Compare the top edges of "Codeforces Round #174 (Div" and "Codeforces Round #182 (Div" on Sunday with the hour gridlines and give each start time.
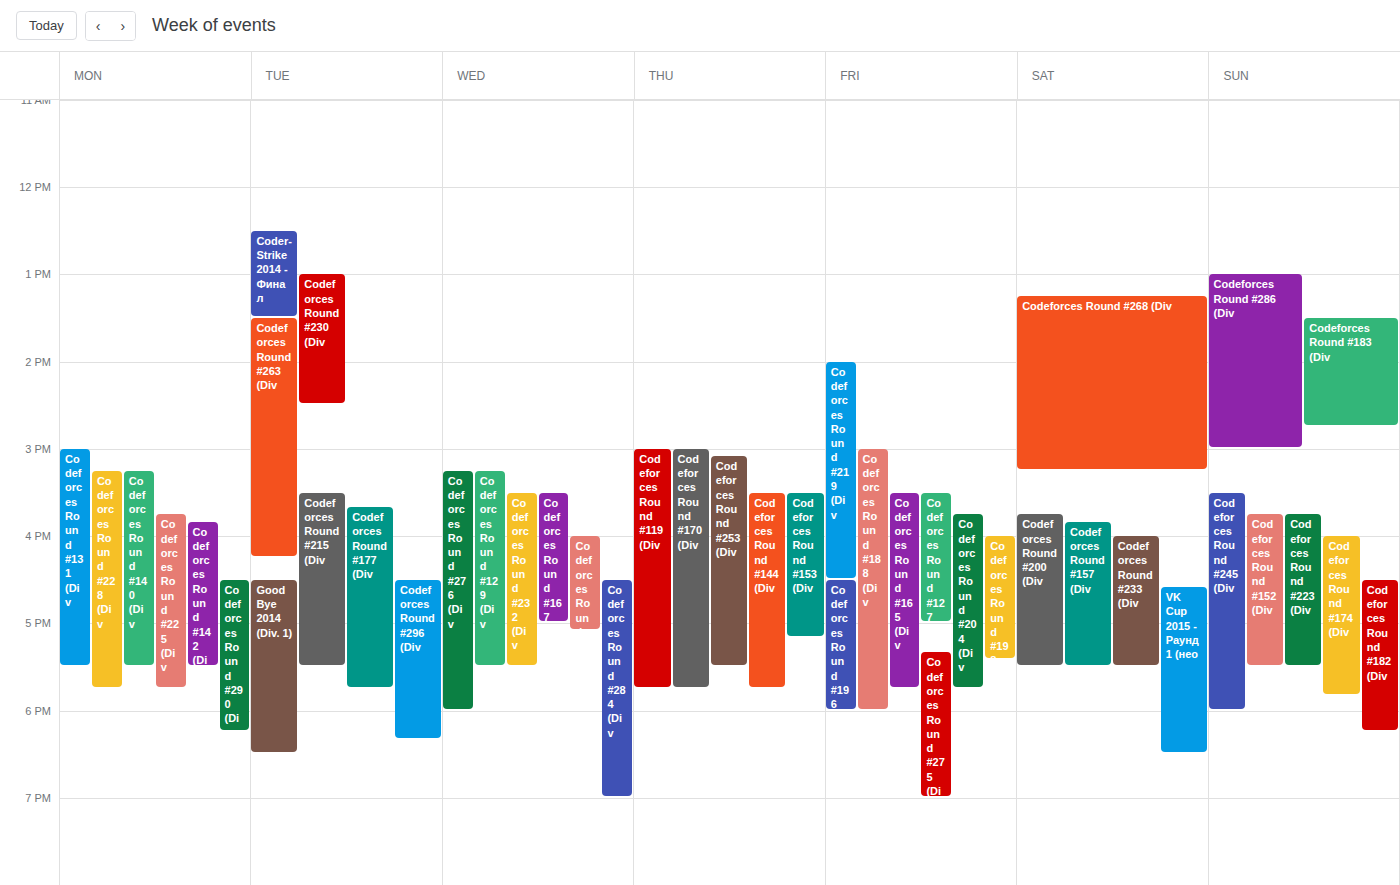
"Codeforces Round #174 (Div": 16:00, exactly on the 16:00 line. "Codeforces Round #182 (Div": 16:30, halfway between the 16:00 and 17:00 lines.